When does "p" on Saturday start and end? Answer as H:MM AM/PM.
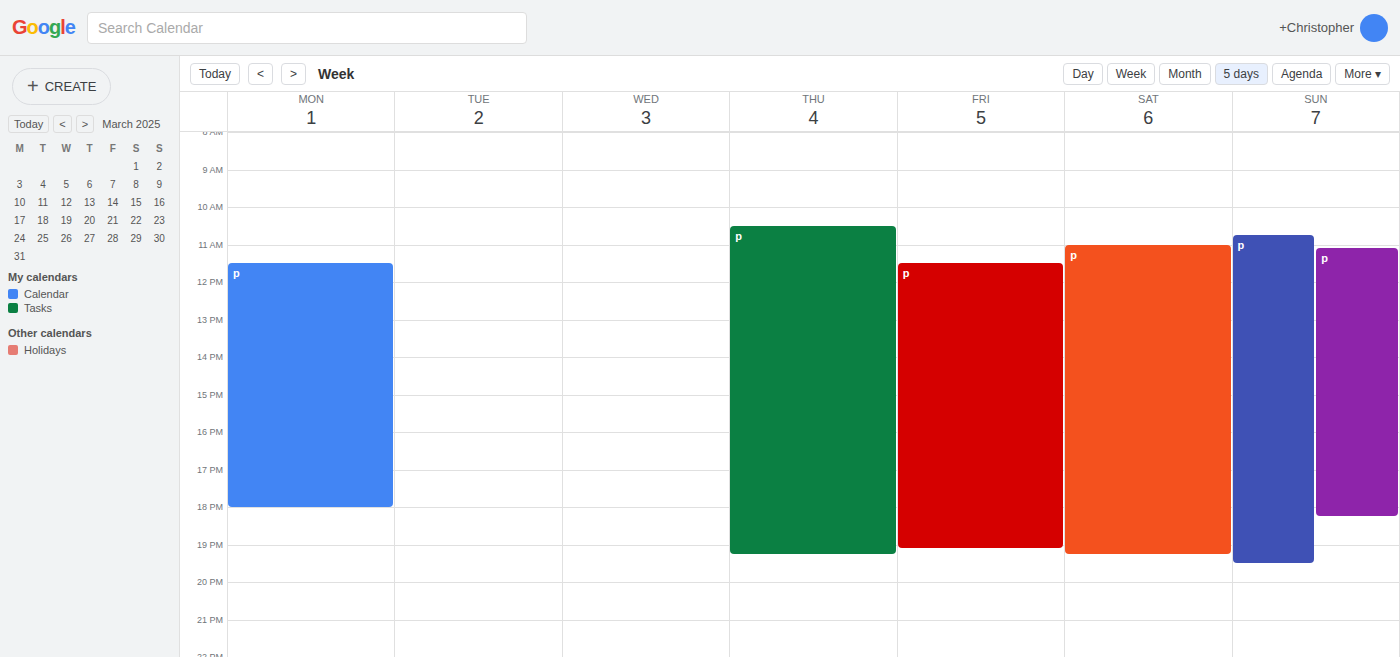
11:00 AM to 7:15 PM